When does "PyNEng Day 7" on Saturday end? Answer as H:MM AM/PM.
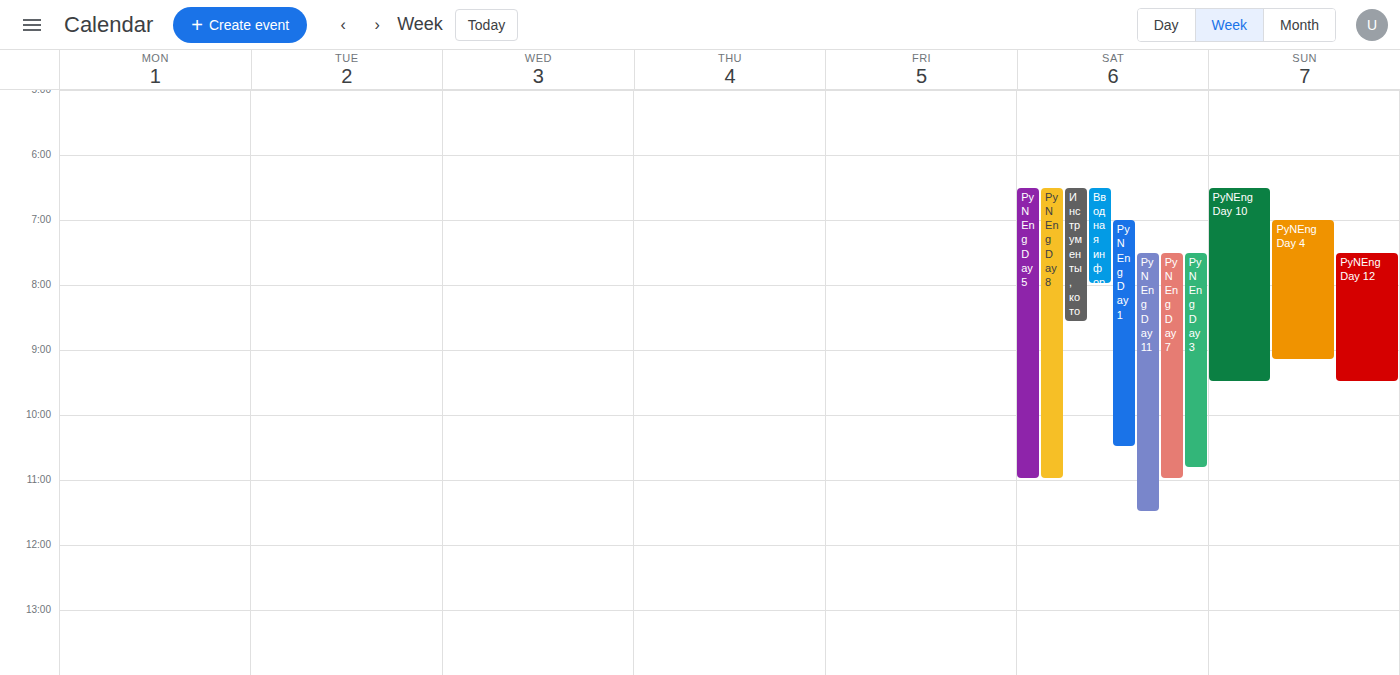
11:00 AM